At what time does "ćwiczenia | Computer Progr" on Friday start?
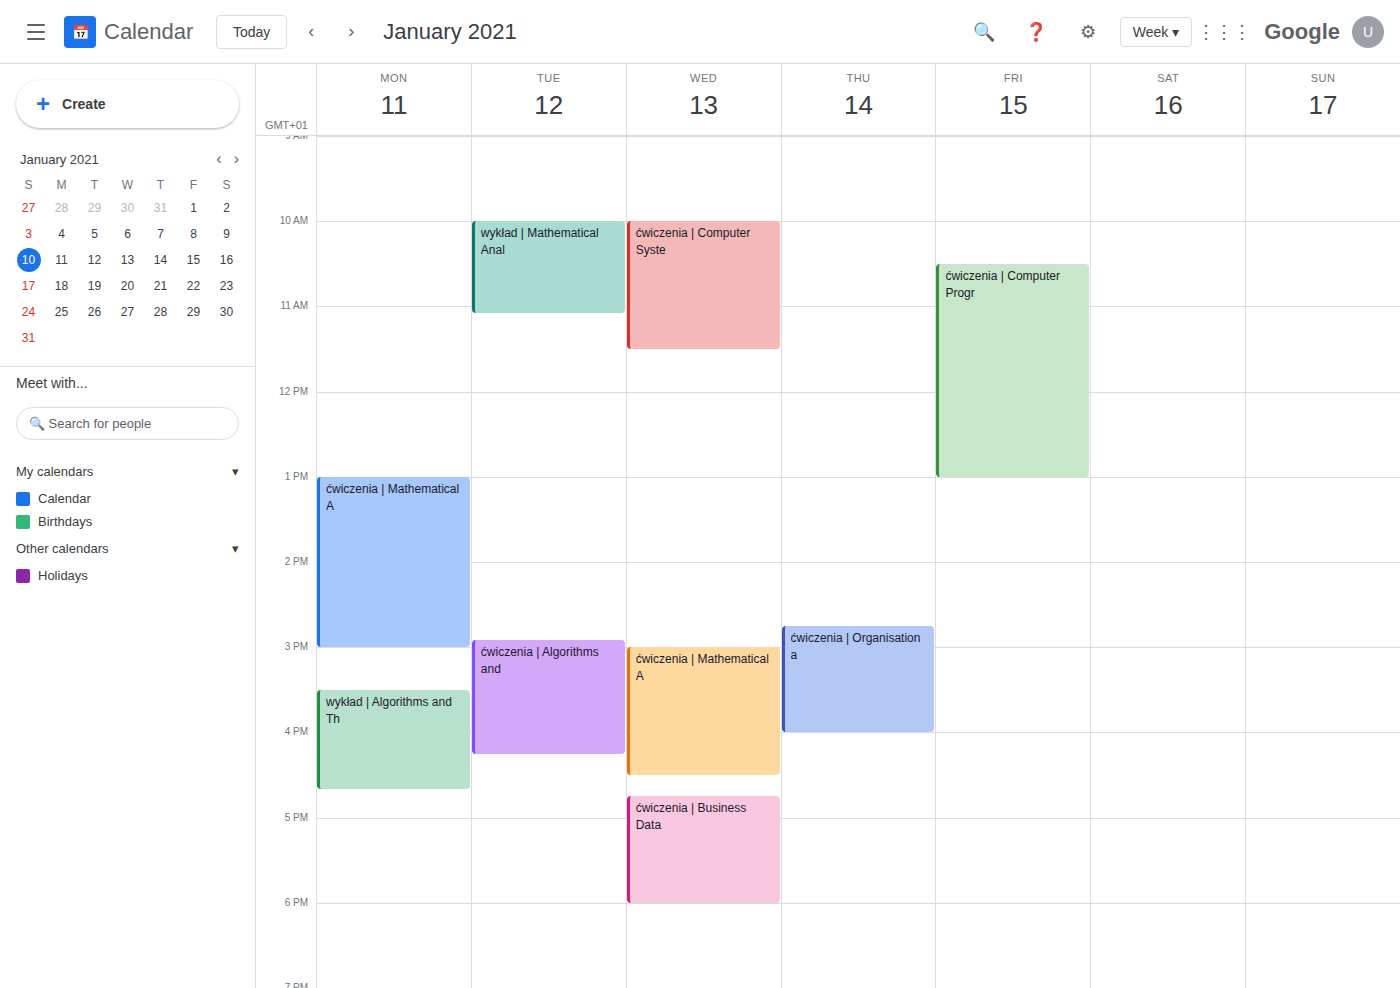
10:30 AM